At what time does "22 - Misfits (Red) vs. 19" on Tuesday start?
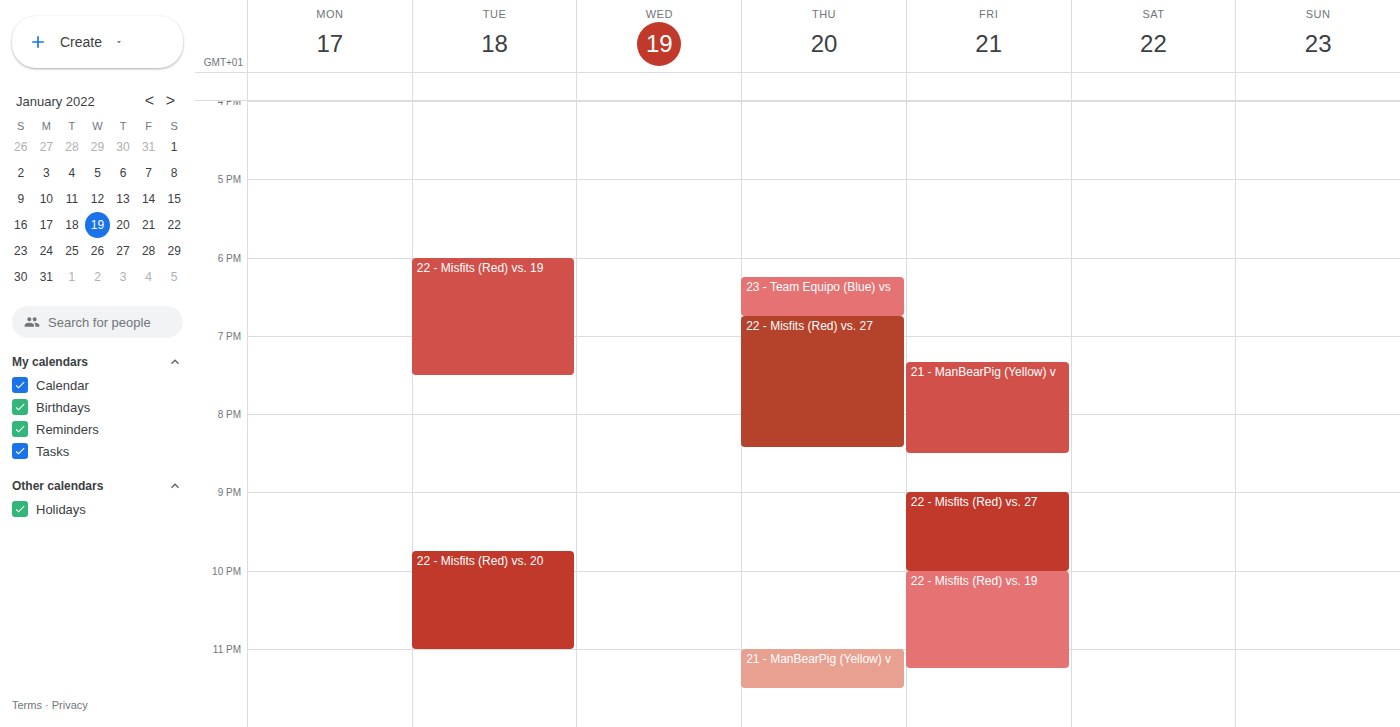
6:00 PM